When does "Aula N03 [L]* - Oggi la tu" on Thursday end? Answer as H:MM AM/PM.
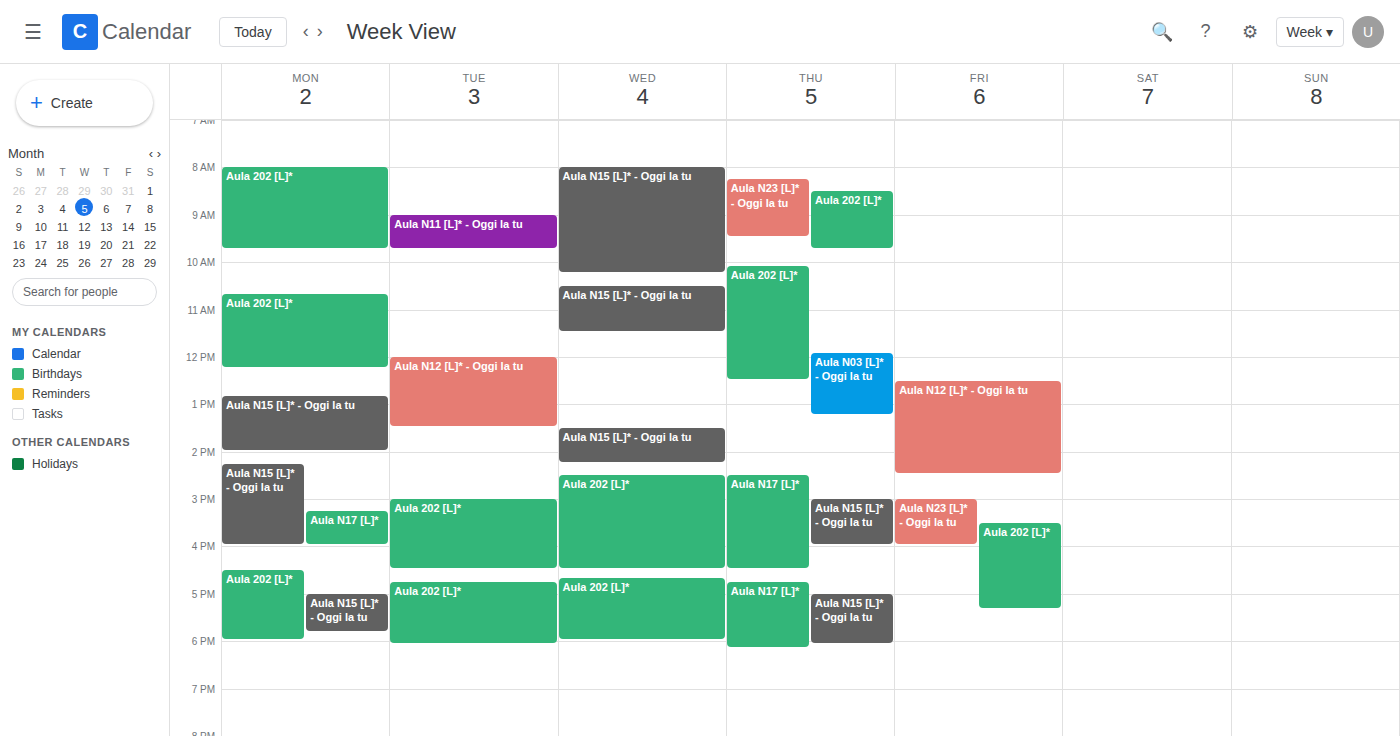
1:15 PM